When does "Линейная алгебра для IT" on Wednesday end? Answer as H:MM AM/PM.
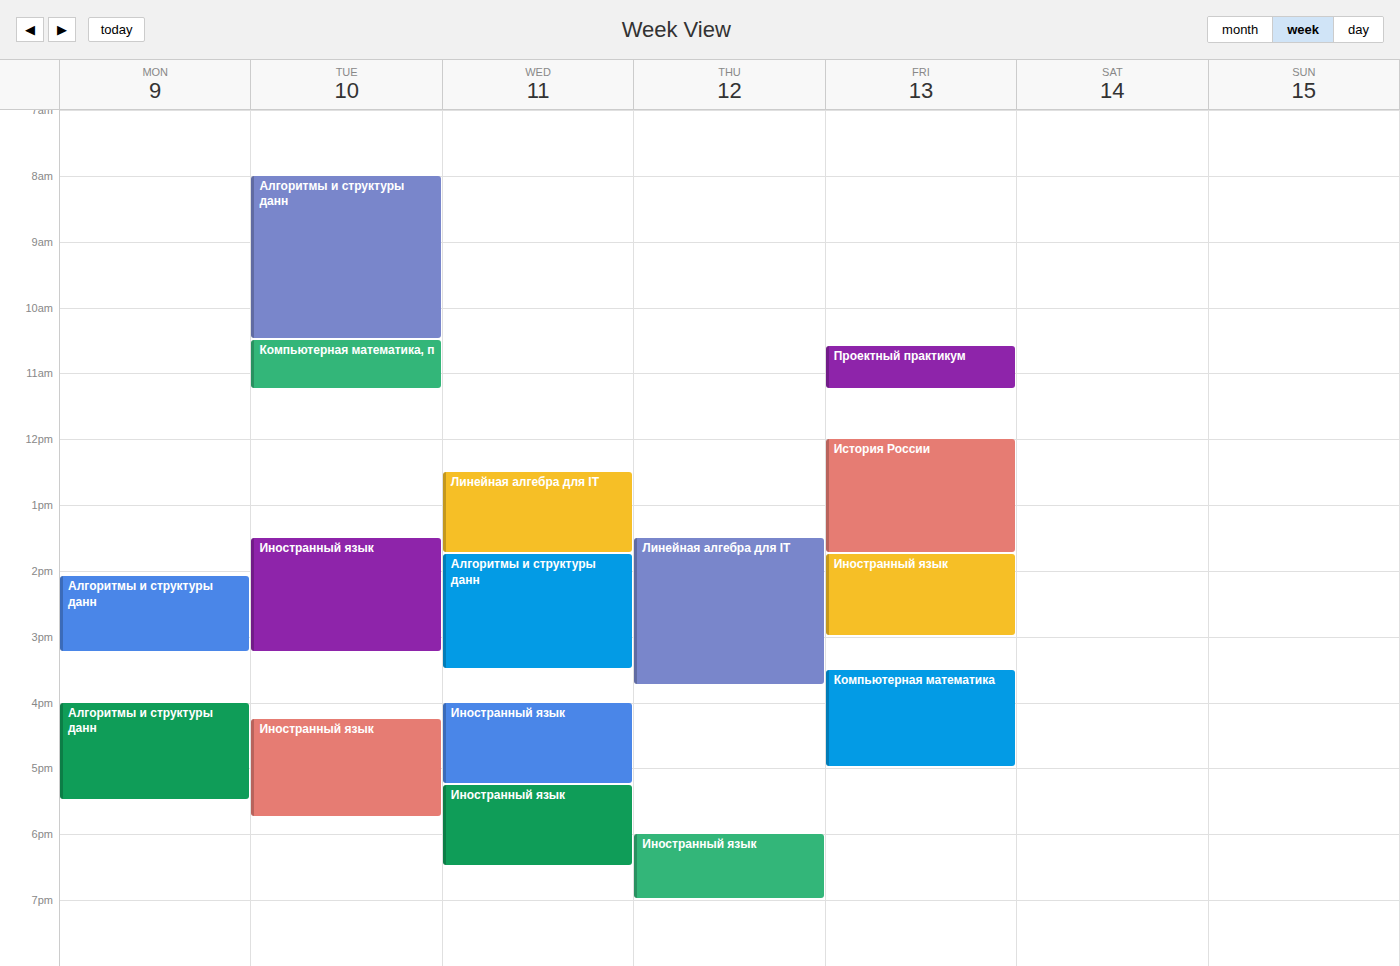
1:45 PM